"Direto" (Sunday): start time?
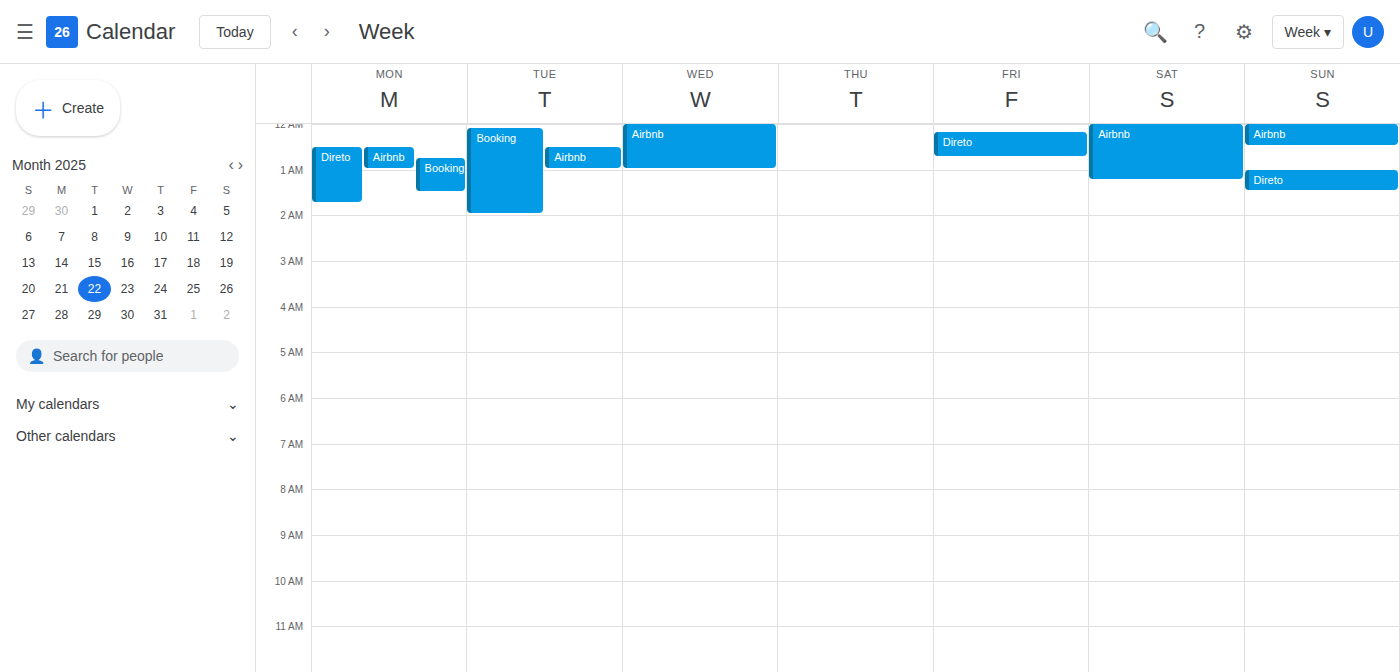
1:00 AM